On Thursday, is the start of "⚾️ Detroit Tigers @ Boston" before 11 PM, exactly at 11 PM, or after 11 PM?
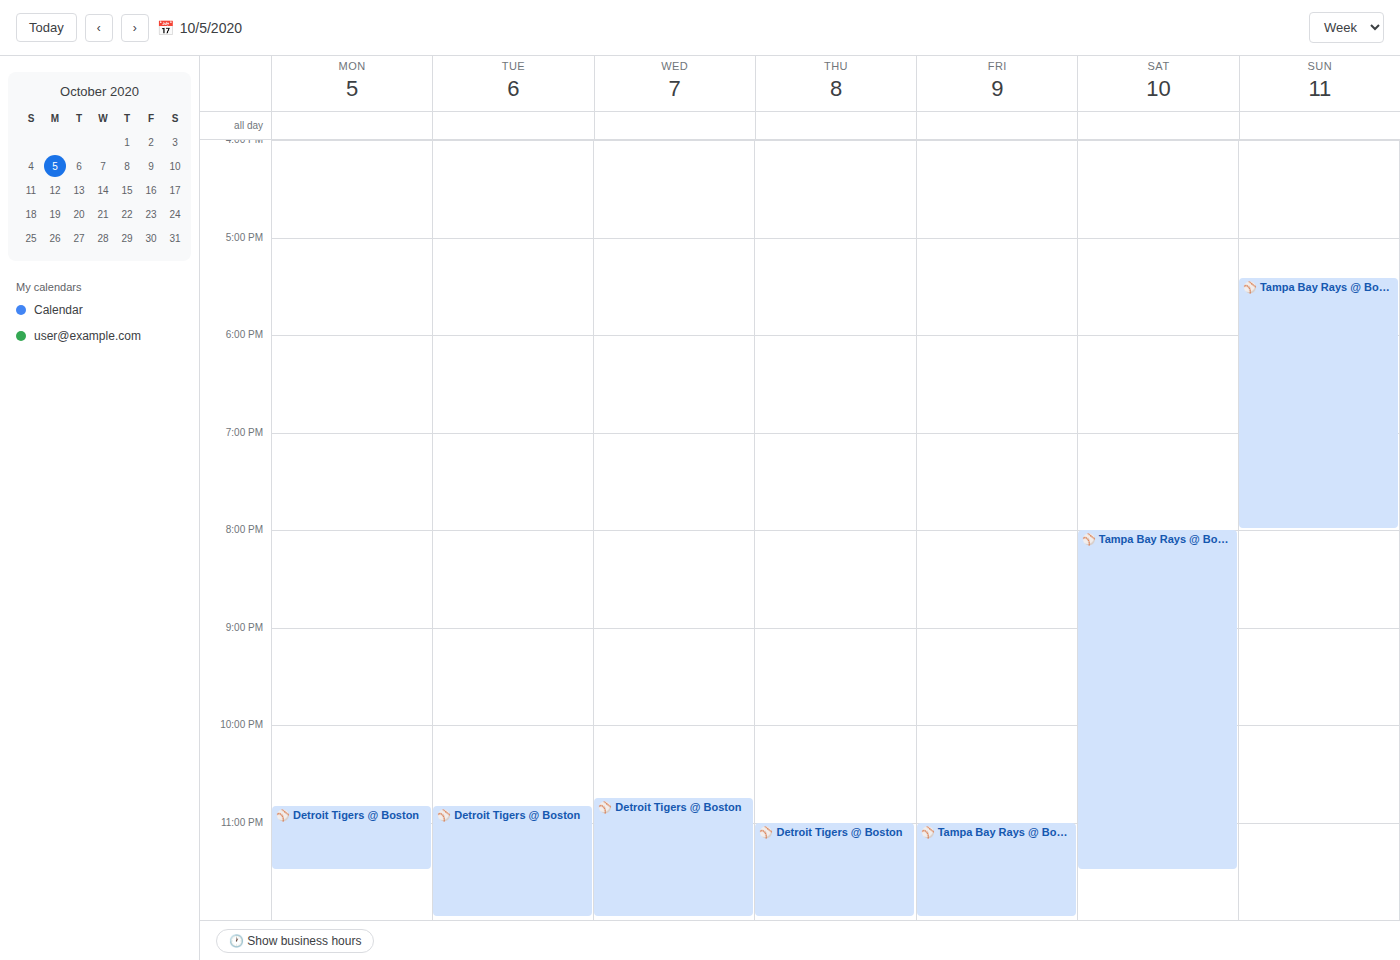
11:00 PM -- exactly at 11 PM, on the 11 PM line.